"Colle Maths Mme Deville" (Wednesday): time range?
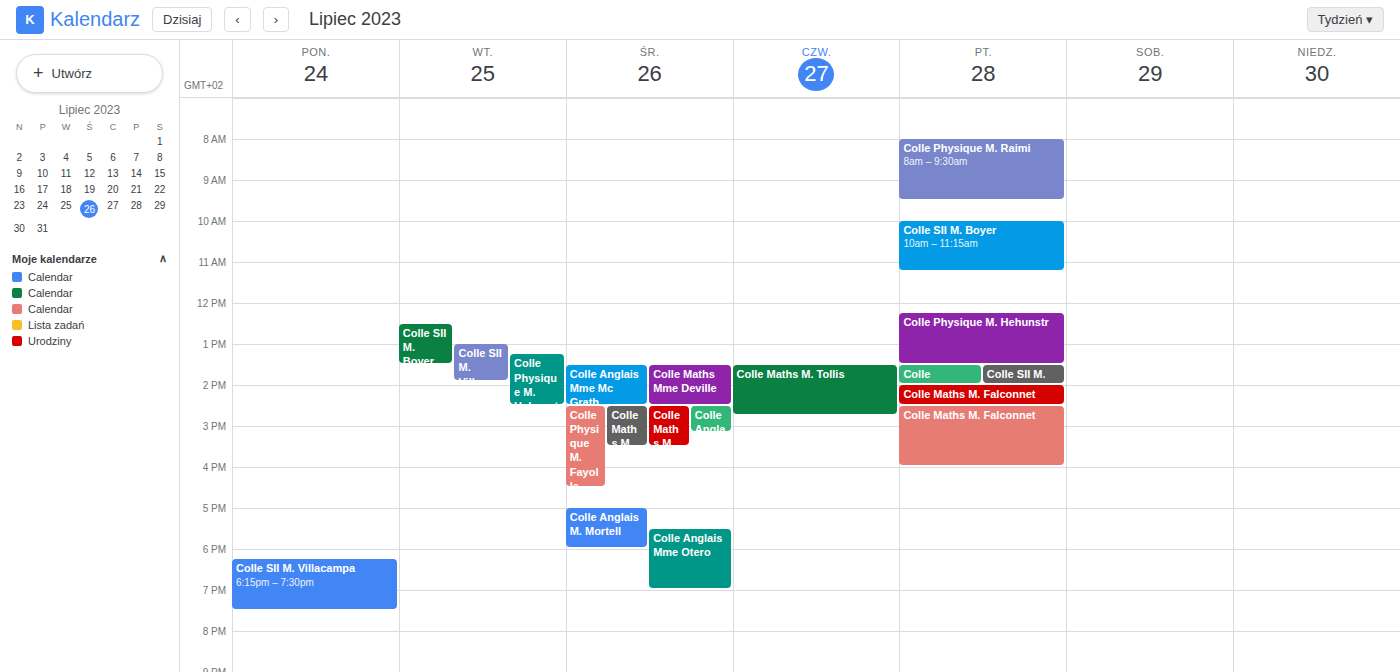
1:30 PM to 2:30 PM